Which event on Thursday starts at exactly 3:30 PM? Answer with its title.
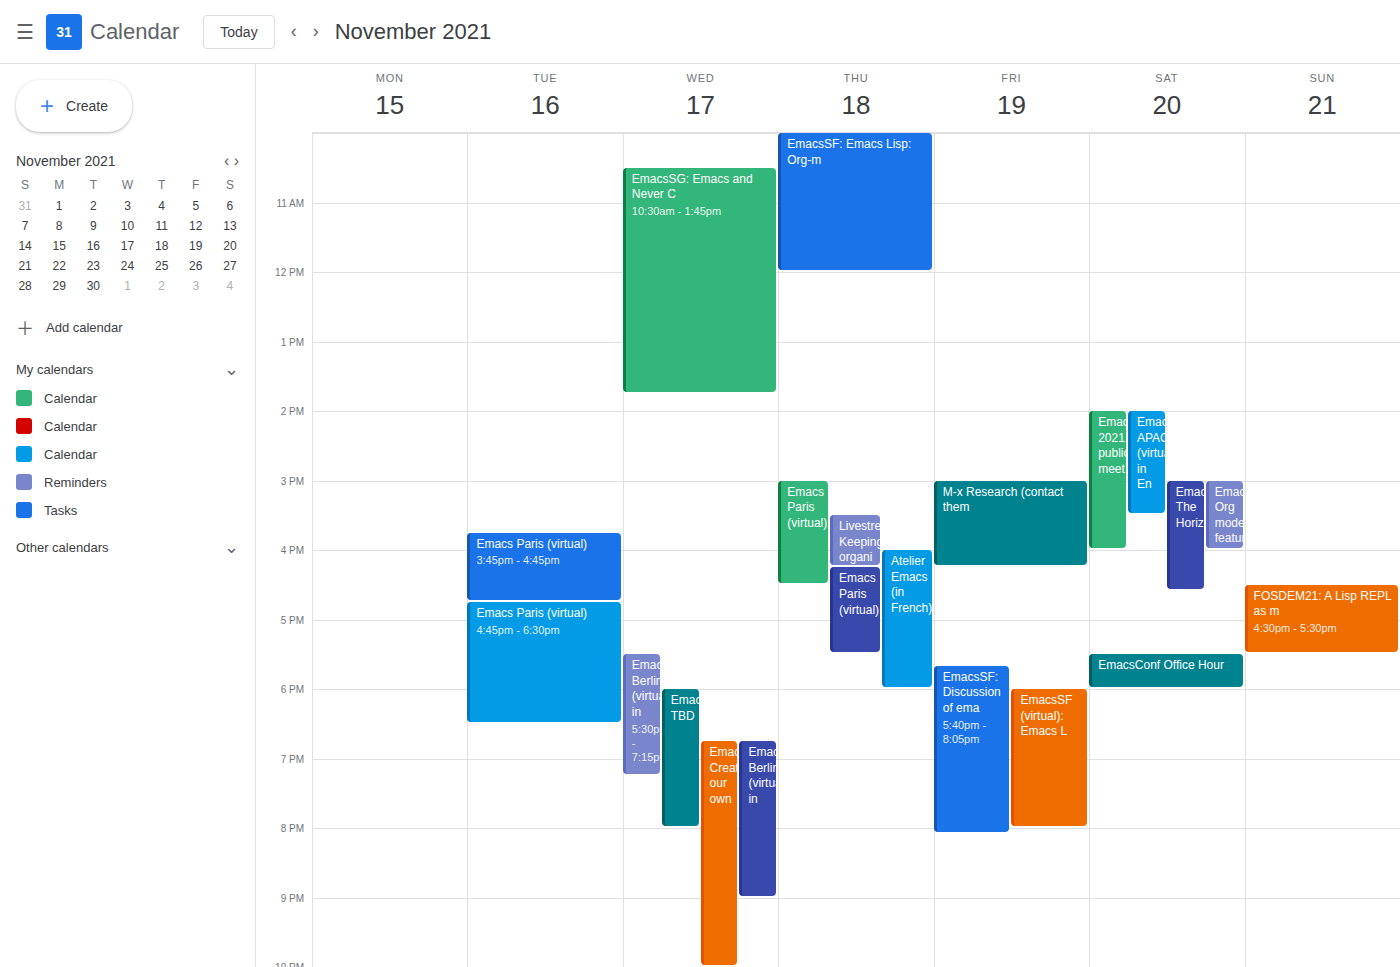
"Livestream: Keeping organi"